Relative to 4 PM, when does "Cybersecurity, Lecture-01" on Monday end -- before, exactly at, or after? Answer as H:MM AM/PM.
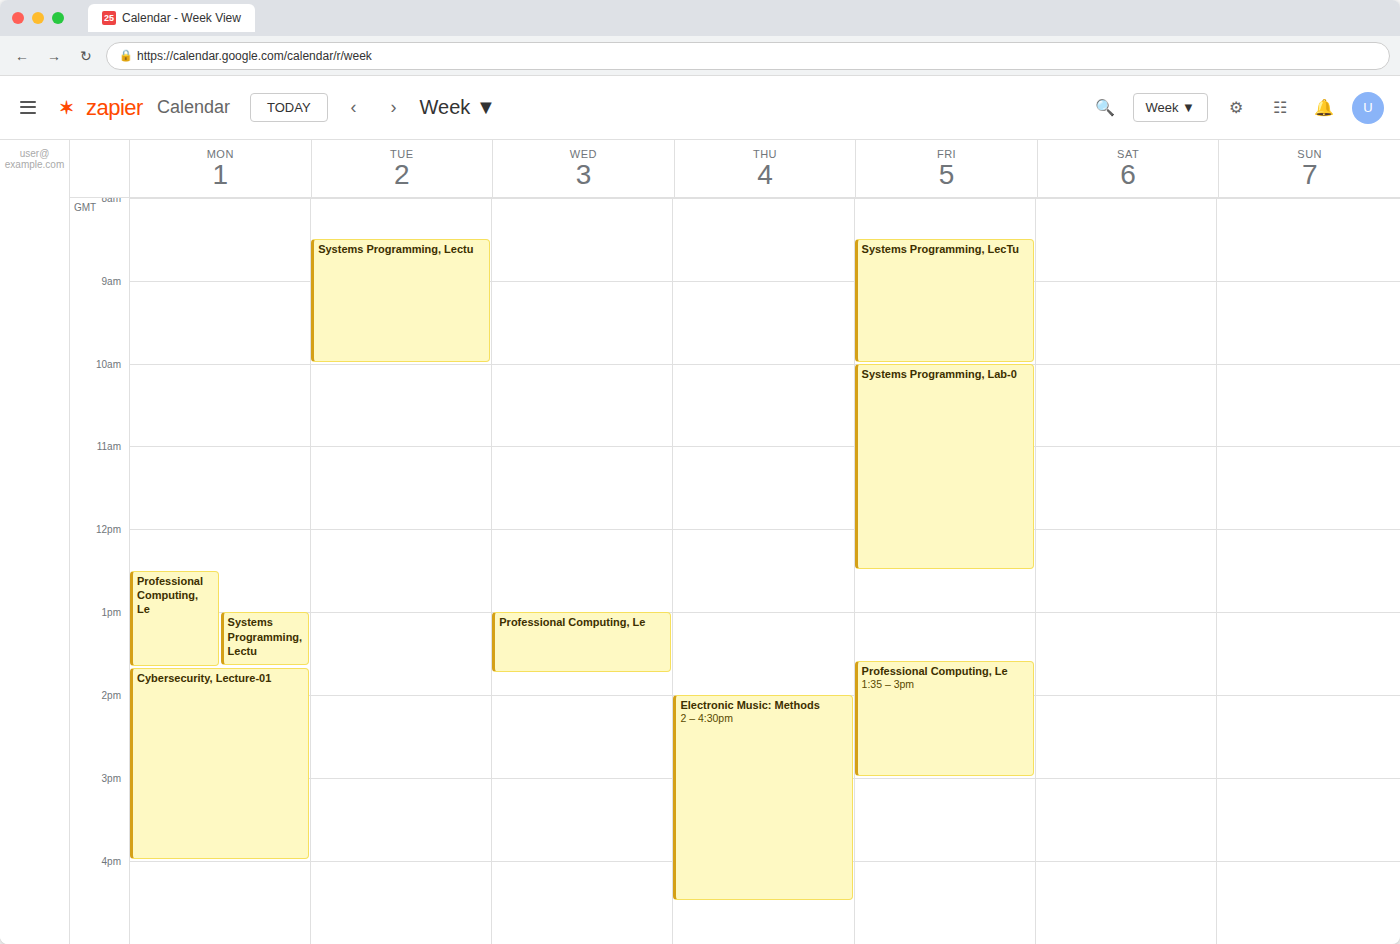
4:00 PM -- exactly at 4 PM, on the 4 PM line.